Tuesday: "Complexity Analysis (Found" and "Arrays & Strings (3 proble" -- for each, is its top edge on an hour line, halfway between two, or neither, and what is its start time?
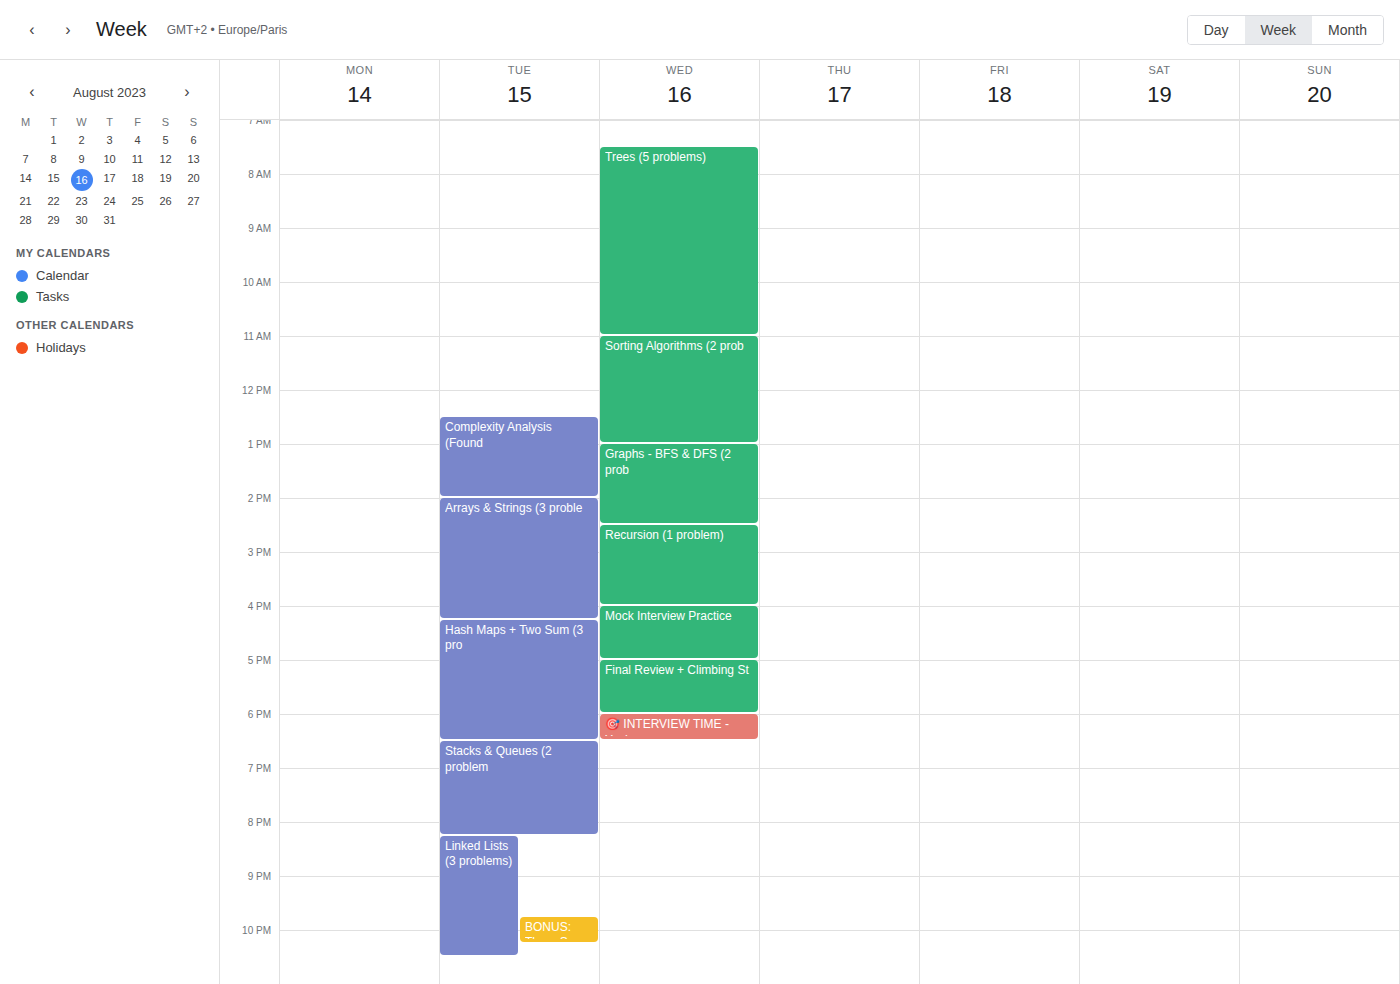
"Complexity Analysis (Found": 12:30 PM, halfway between the 12 PM and 1 PM lines. "Arrays & Strings (3 proble": 2:00 PM, exactly on the 2 PM line.